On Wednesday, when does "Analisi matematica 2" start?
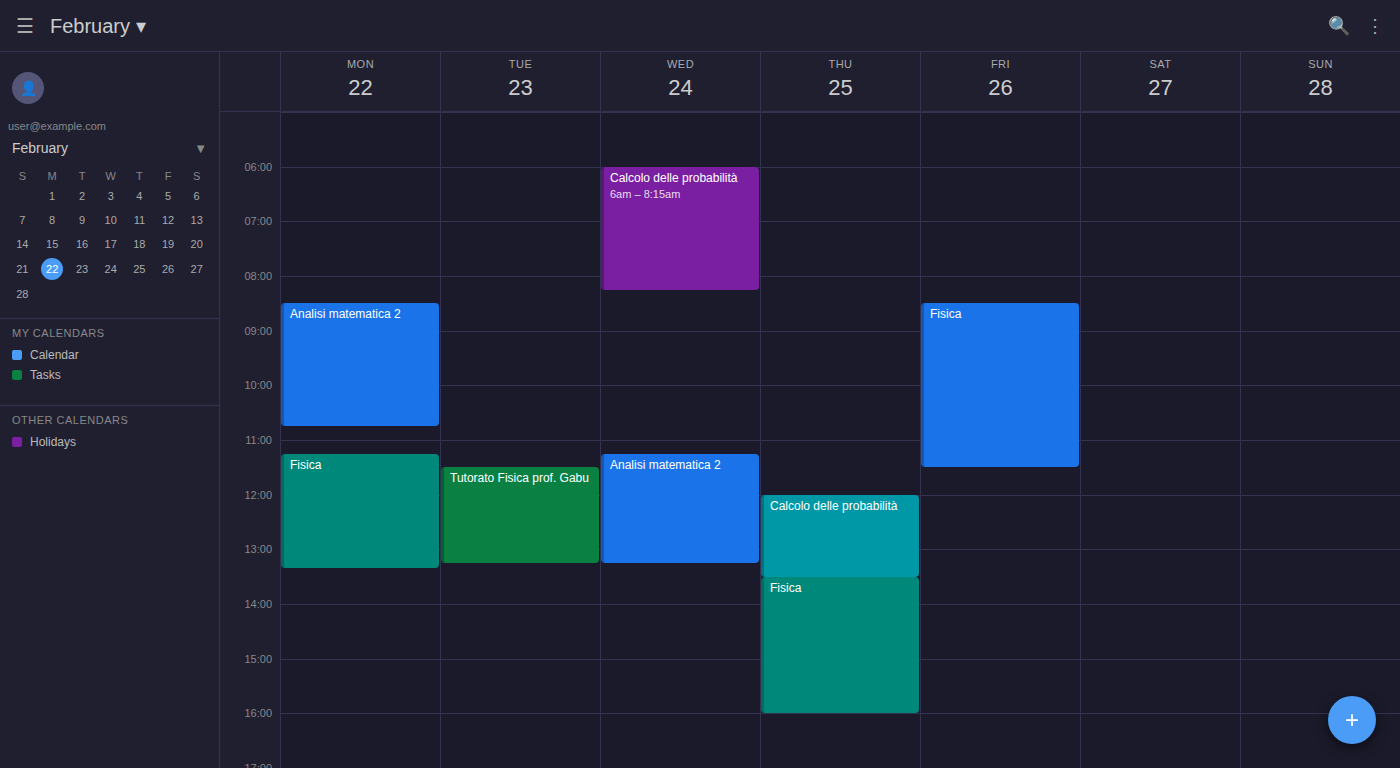
11:15 AM